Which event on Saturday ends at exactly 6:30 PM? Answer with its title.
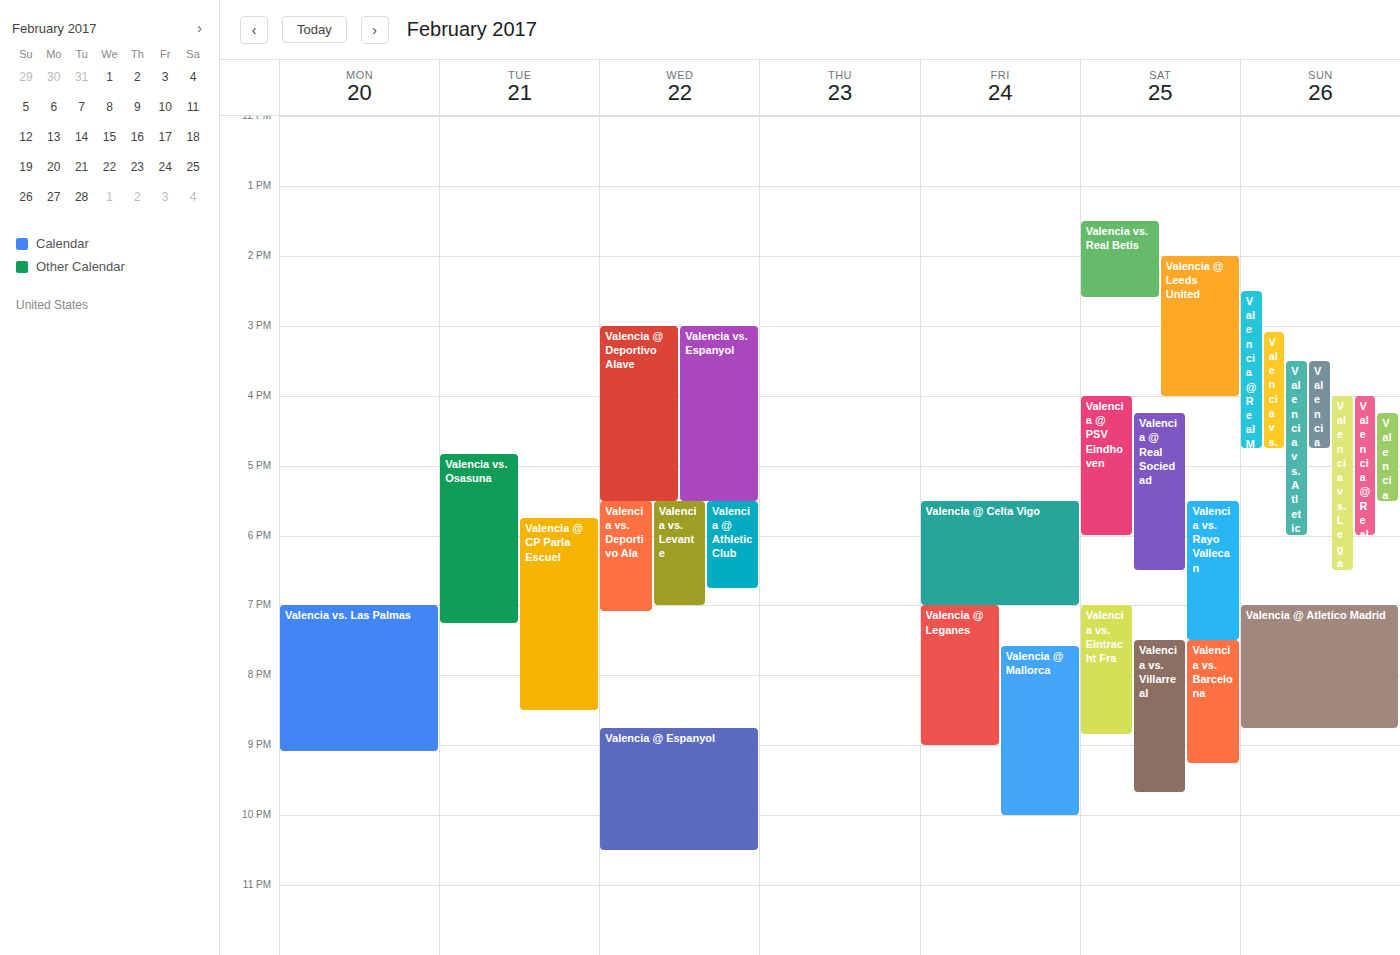
"Valencia @ Real Sociedad"